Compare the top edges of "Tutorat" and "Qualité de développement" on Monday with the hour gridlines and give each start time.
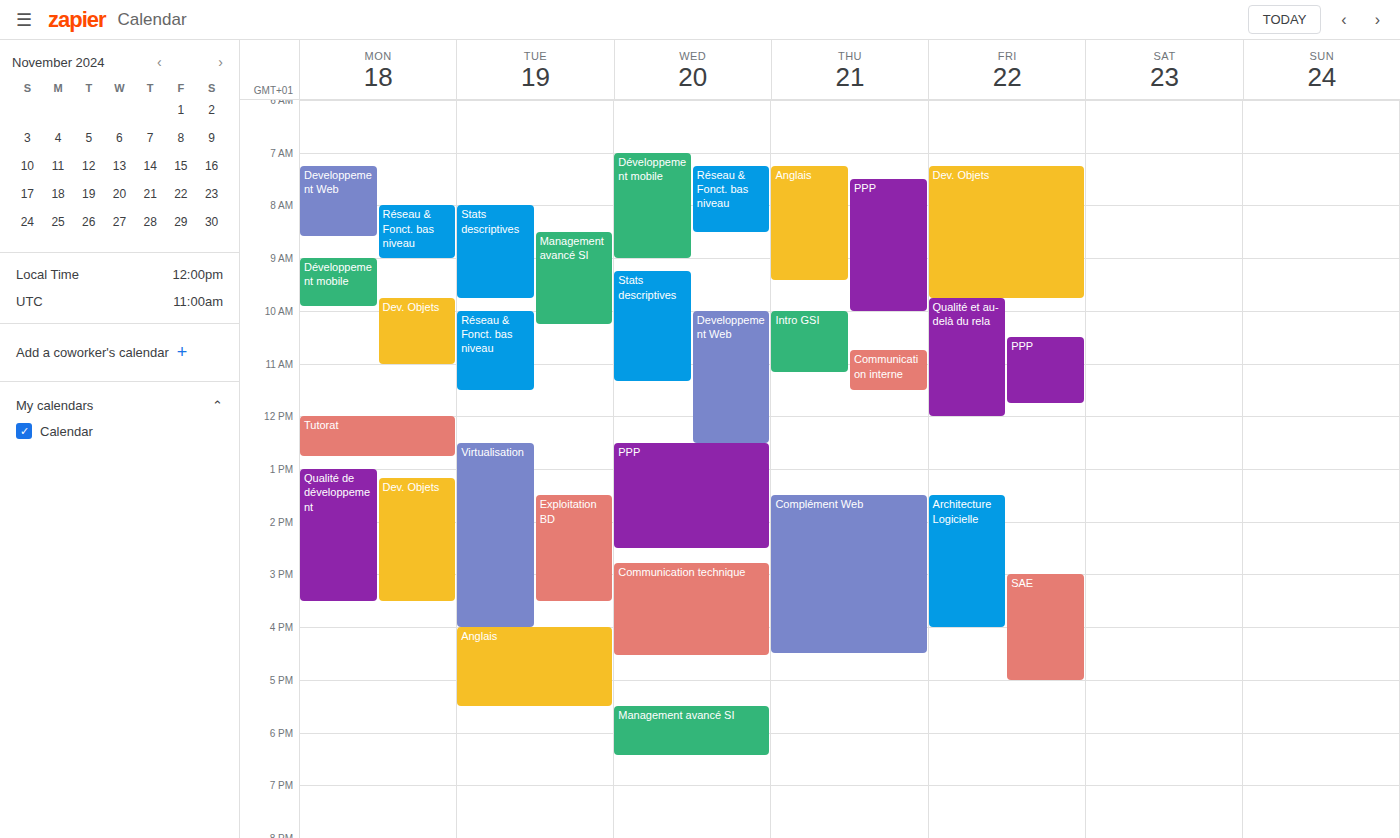
"Tutorat": 12:00 PM, exactly on the 12 PM line. "Qualité de développement": 1:00 PM, exactly on the 1 PM line.